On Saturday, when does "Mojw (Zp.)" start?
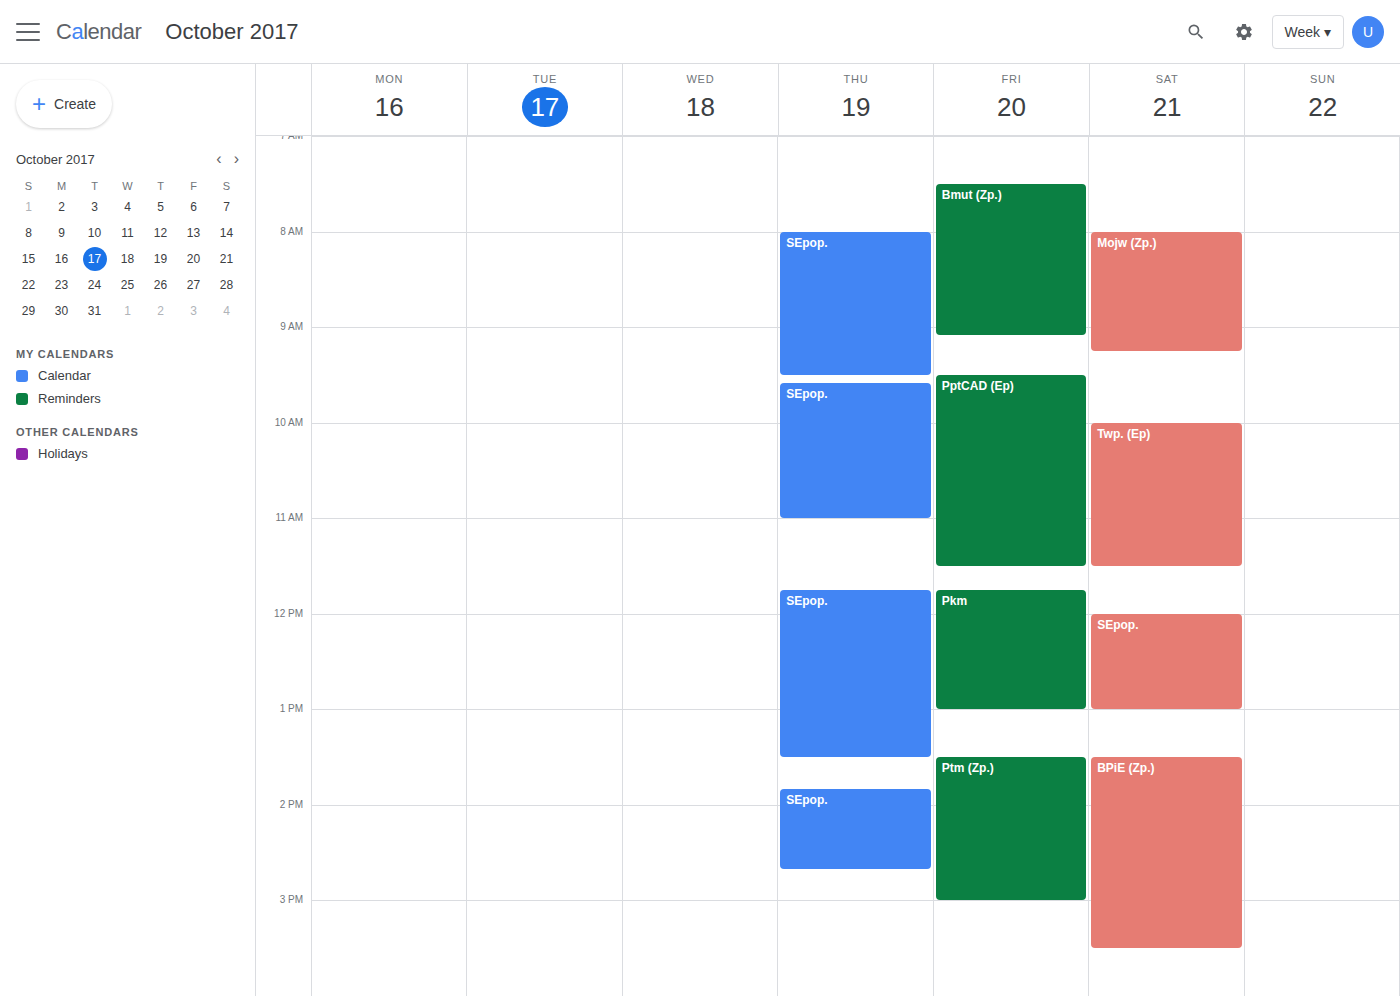
8:00 AM